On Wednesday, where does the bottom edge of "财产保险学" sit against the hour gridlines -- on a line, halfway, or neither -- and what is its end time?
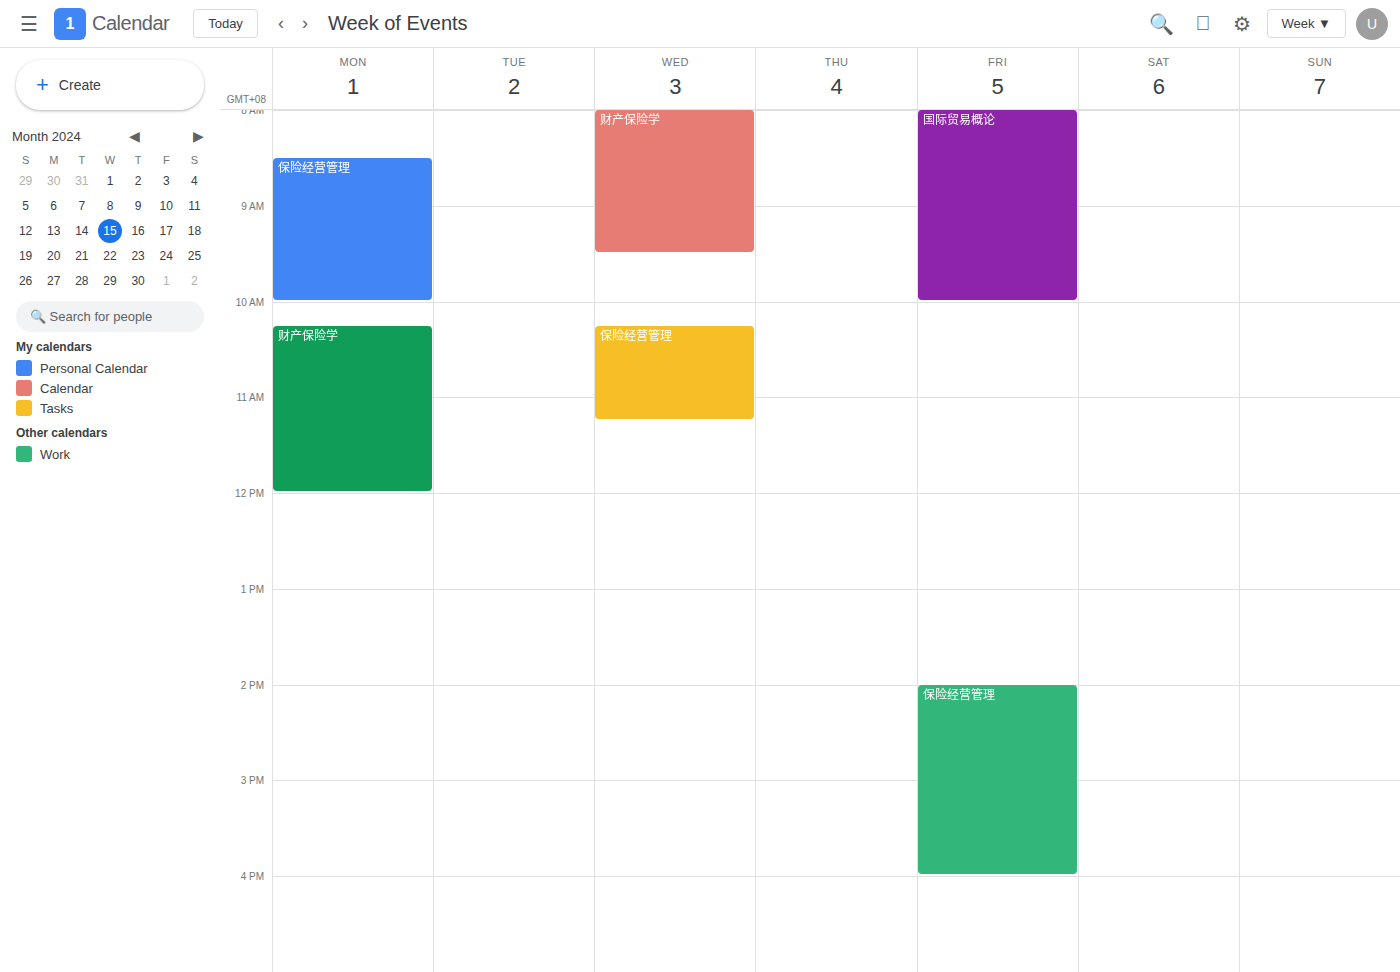
9:30 AM -- halfway between the 9 AM and 10 AM lines.